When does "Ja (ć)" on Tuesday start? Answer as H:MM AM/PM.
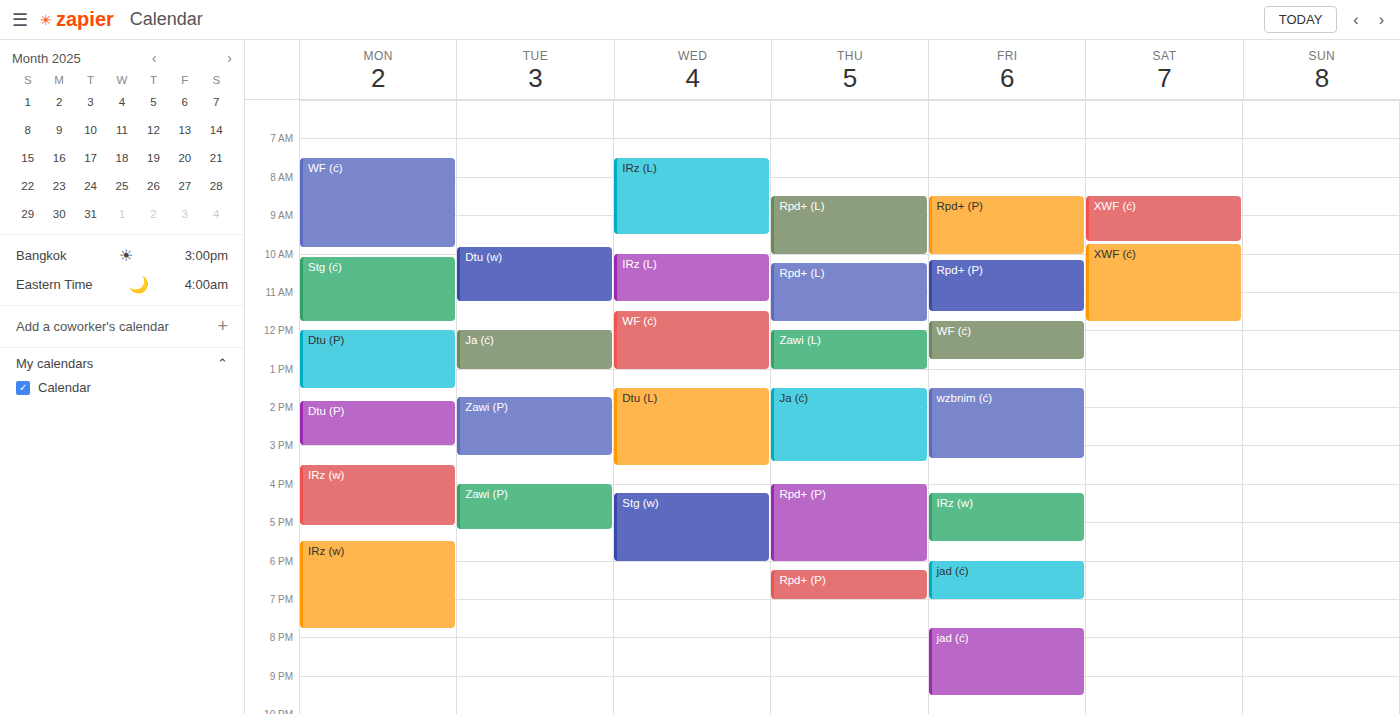
12:00 PM